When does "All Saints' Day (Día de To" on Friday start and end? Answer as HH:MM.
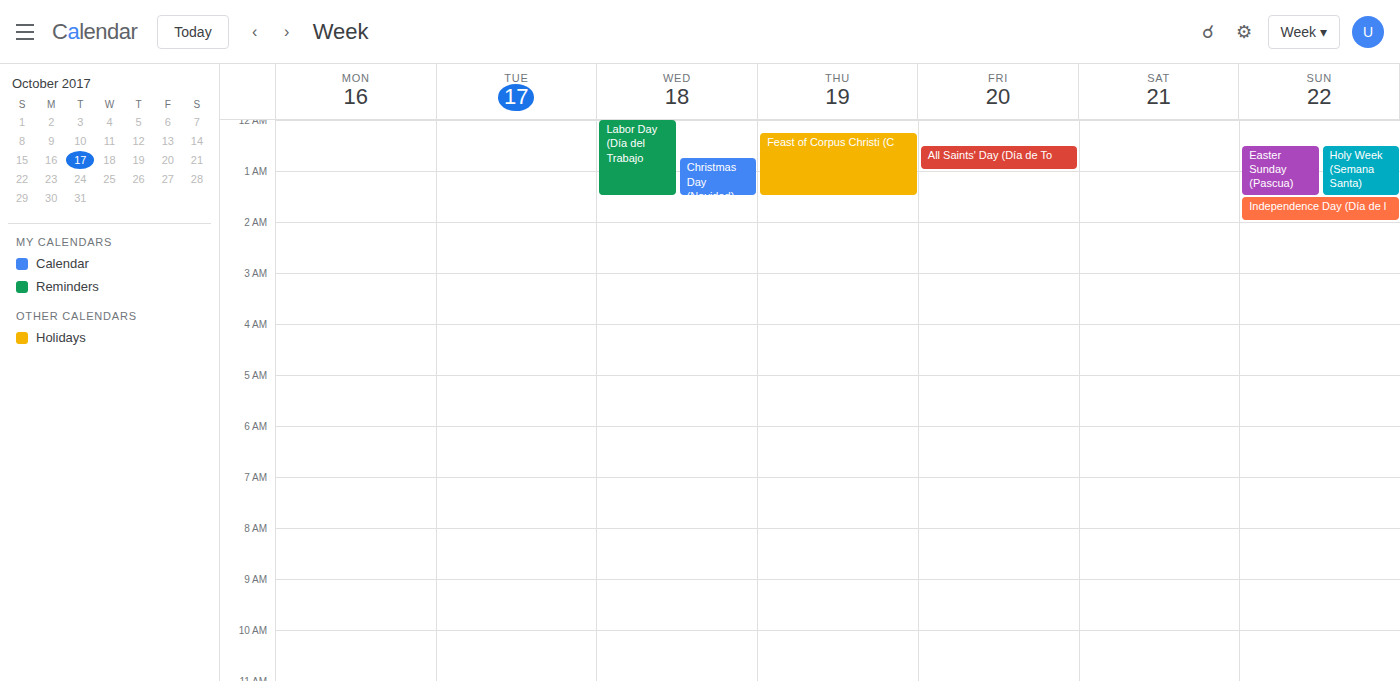
00:30 to 01:00